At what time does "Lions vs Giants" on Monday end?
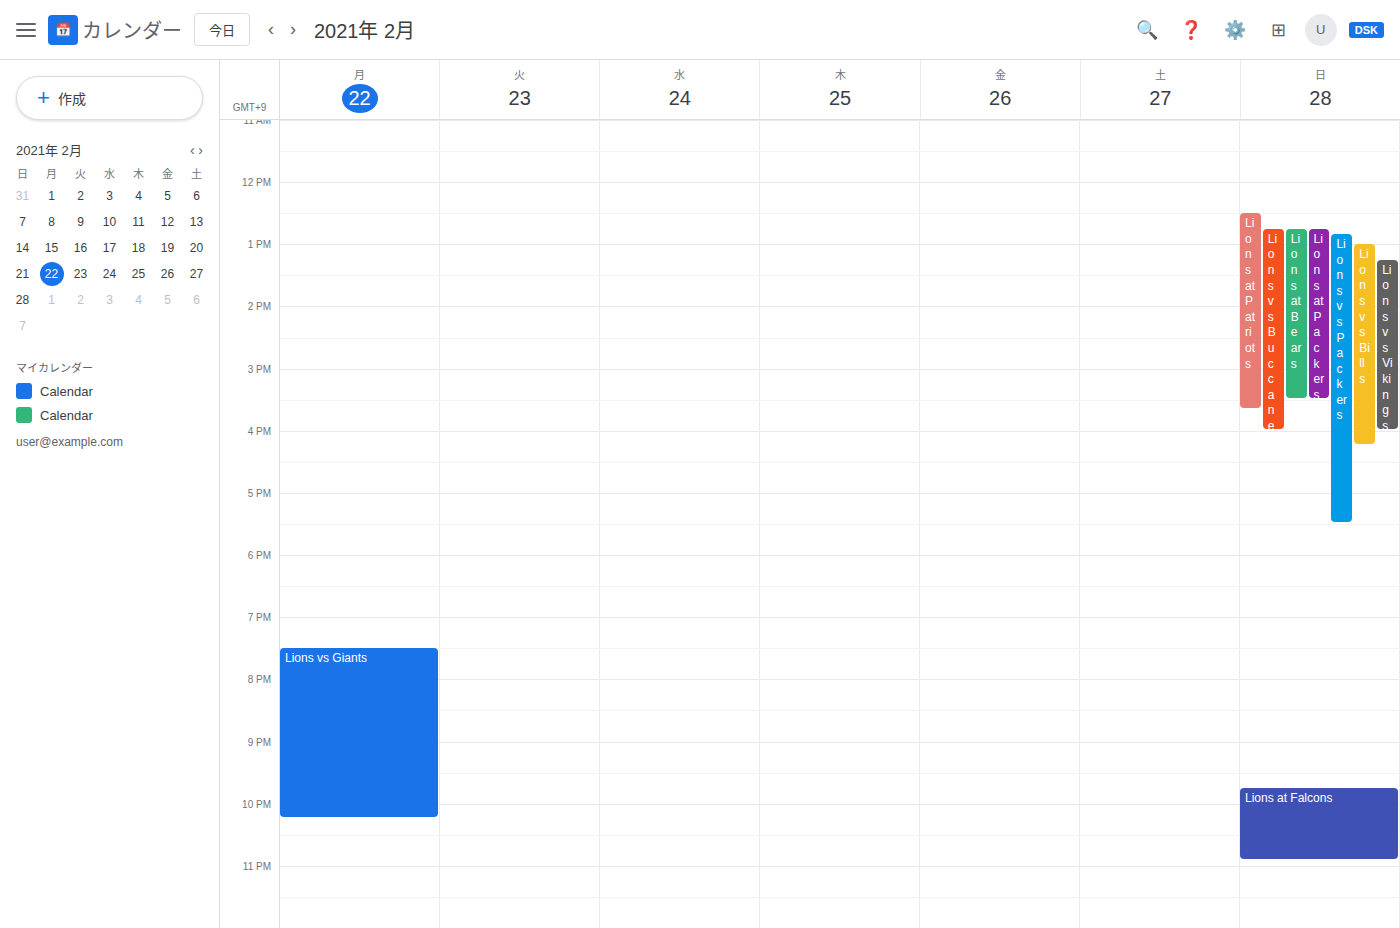
10:15 PM